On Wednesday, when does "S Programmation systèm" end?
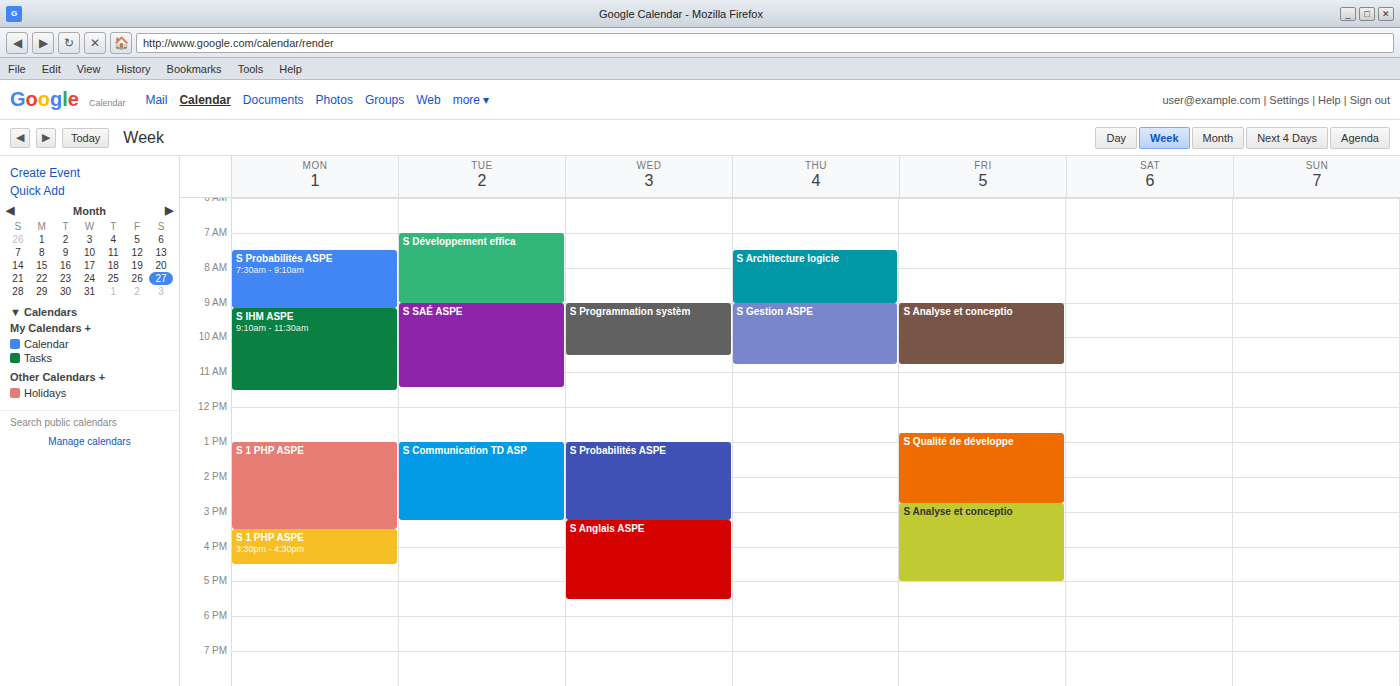
10:30 AM